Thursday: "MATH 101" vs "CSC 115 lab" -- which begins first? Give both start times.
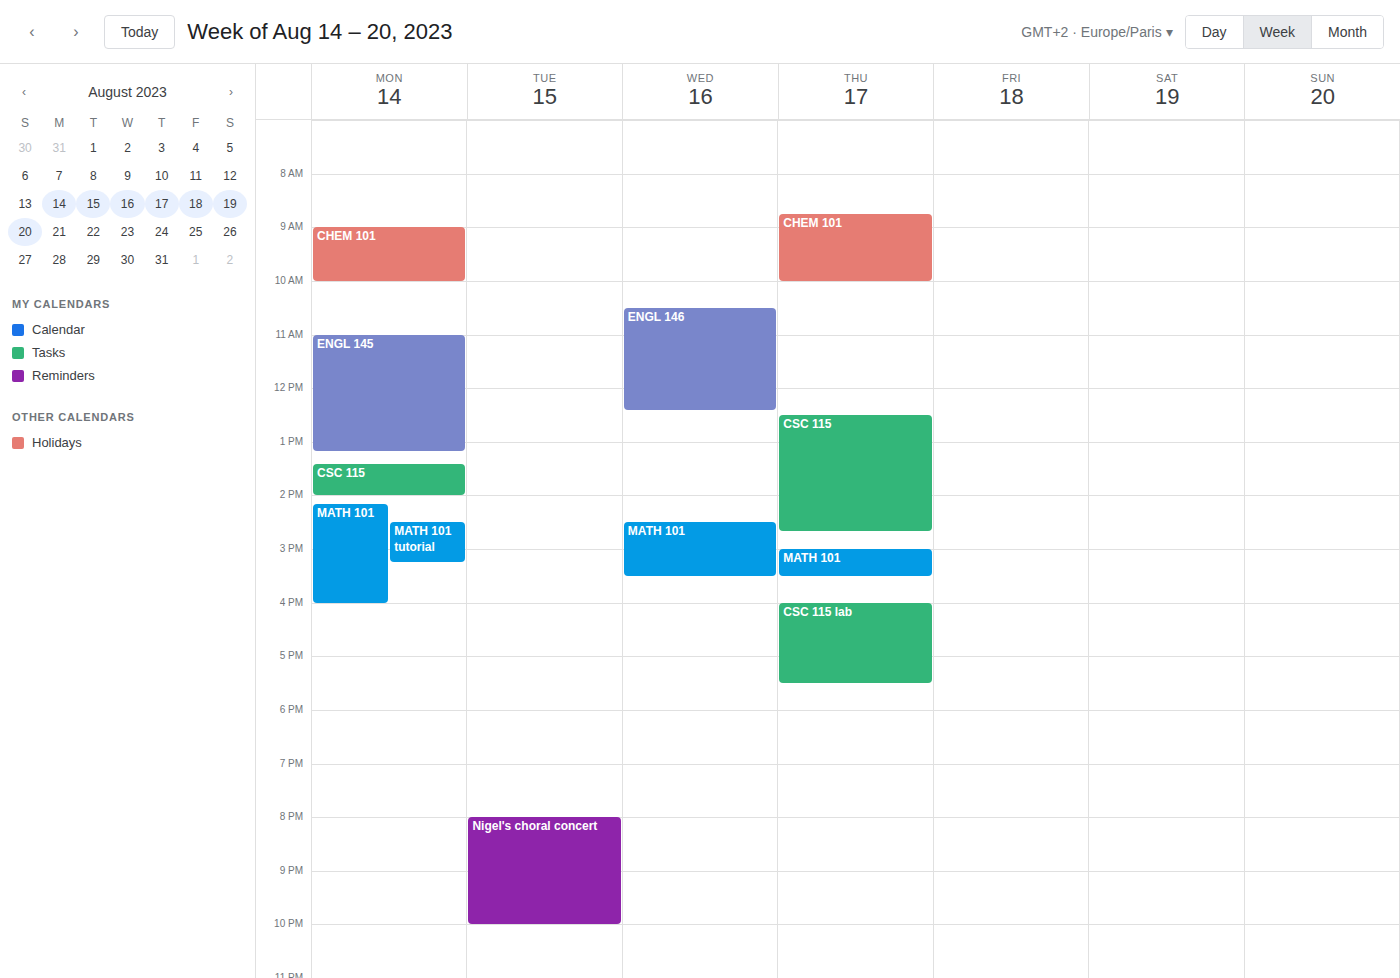
"MATH 101" 3:00 PM; "CSC 115 lab" 4:00 PM.